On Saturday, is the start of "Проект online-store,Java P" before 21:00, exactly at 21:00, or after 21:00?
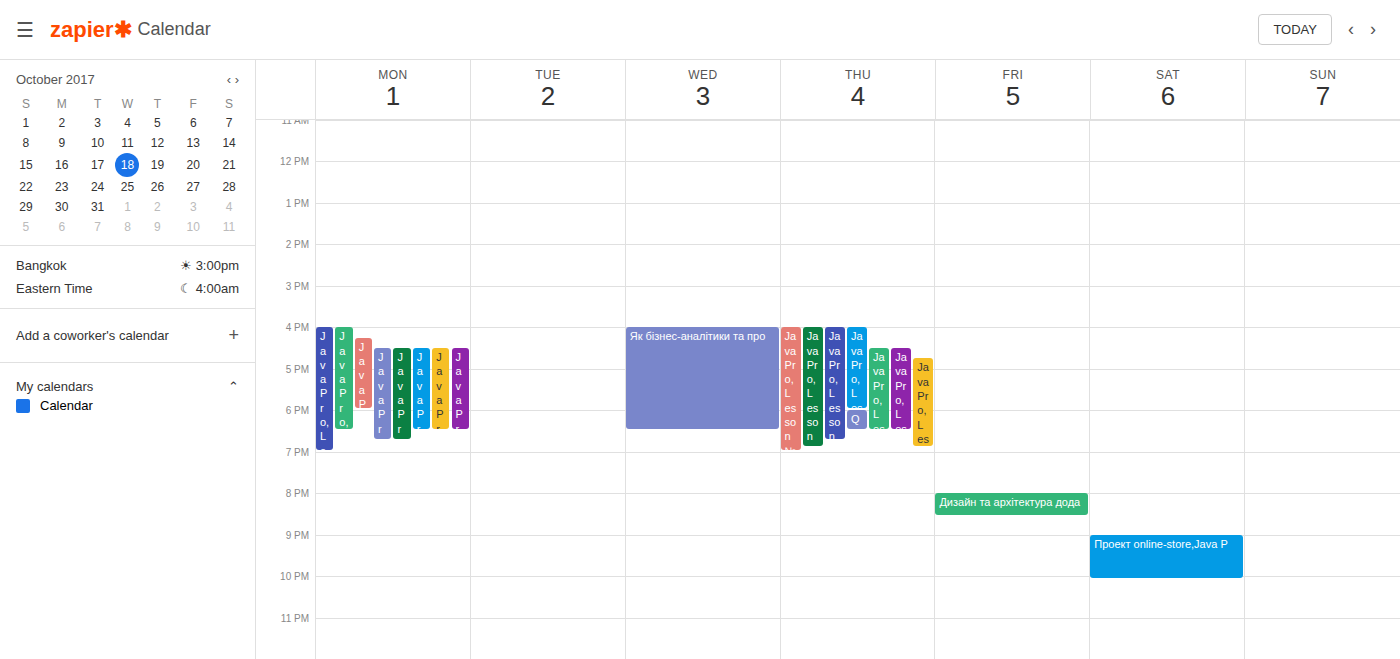
21:00 -- exactly at 21:00, on the 21:00 line.